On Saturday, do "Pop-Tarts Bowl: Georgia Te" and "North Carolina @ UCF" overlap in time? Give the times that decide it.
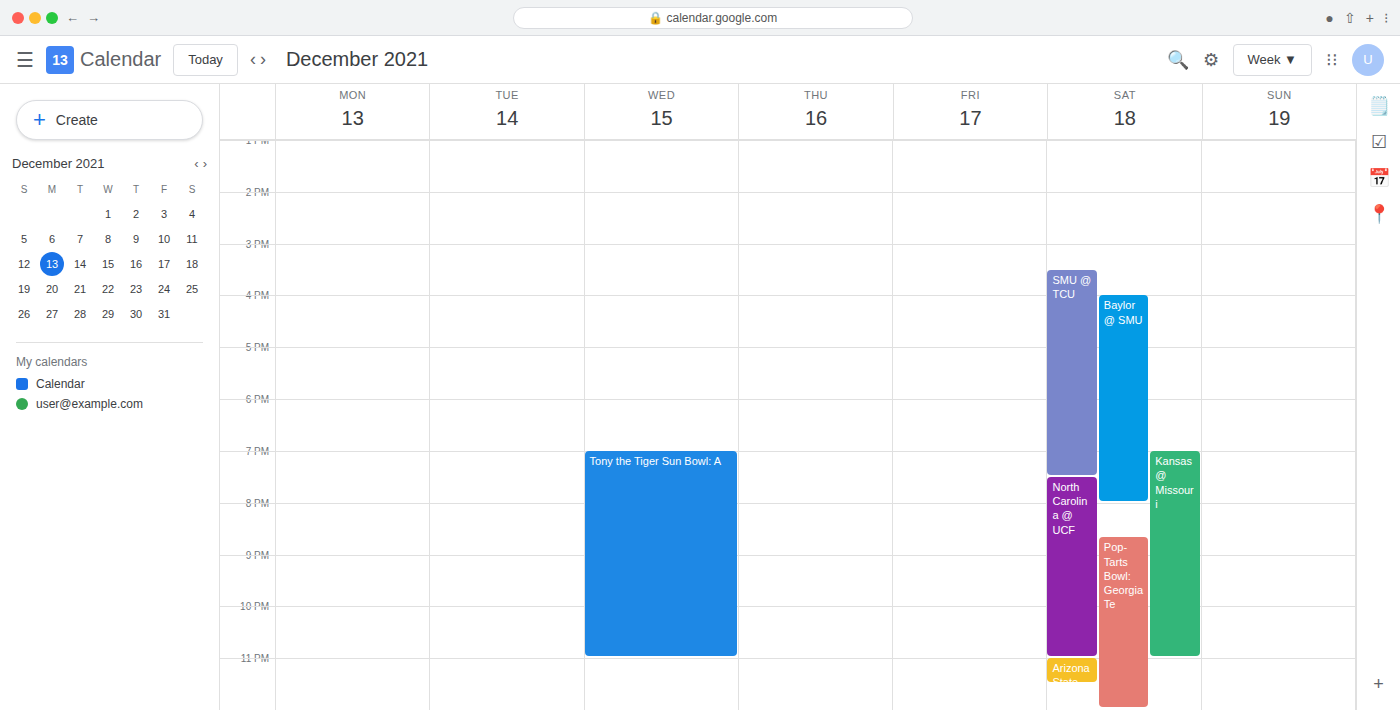
"Pop-Tarts Bowl: Georgia Te" starts at 8:40 PM, before "North Carolina @ UCF" ends at 11:00 PM -- they overlap.